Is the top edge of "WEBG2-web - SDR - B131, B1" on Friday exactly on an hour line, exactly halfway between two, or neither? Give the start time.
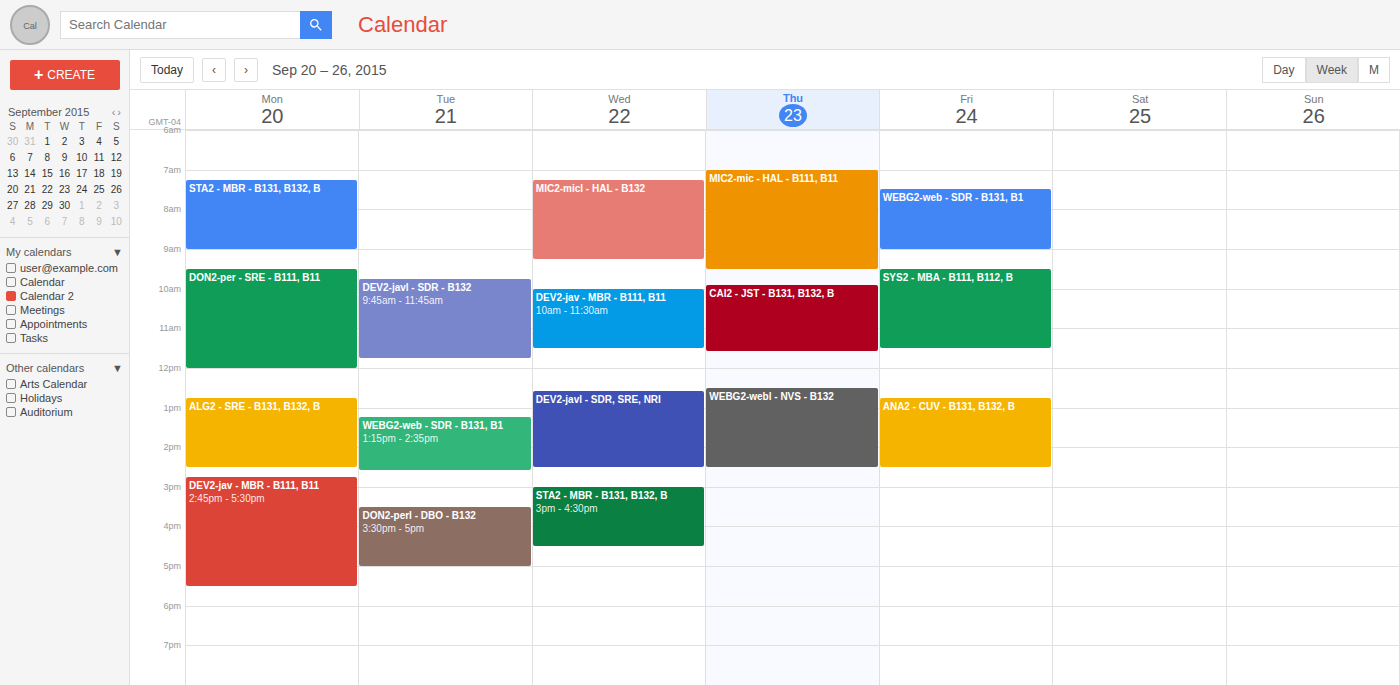
7:30 AM -- halfway between the 7 AM and 8 AM lines.